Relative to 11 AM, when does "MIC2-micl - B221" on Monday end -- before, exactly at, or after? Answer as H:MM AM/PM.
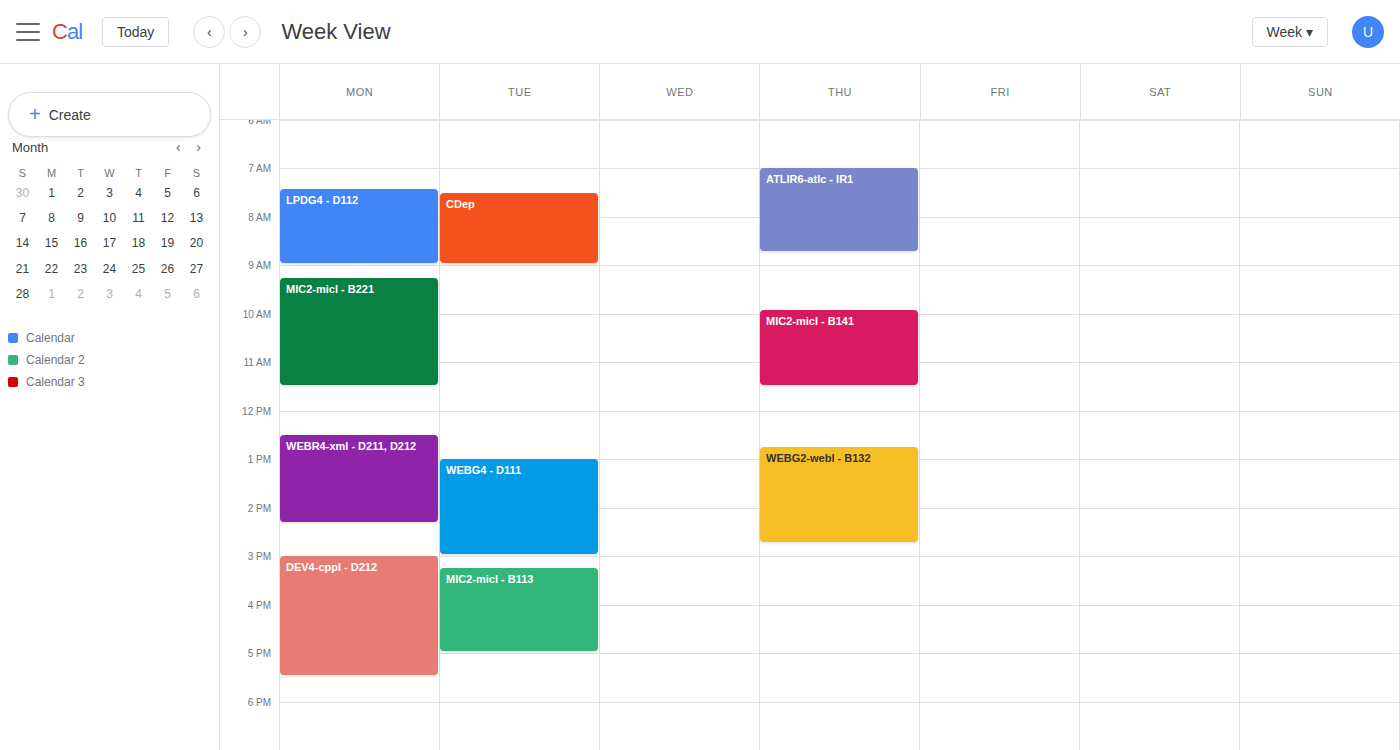
11:30 AM -- after 11 AM, 30 minutes below the 11 AM line.